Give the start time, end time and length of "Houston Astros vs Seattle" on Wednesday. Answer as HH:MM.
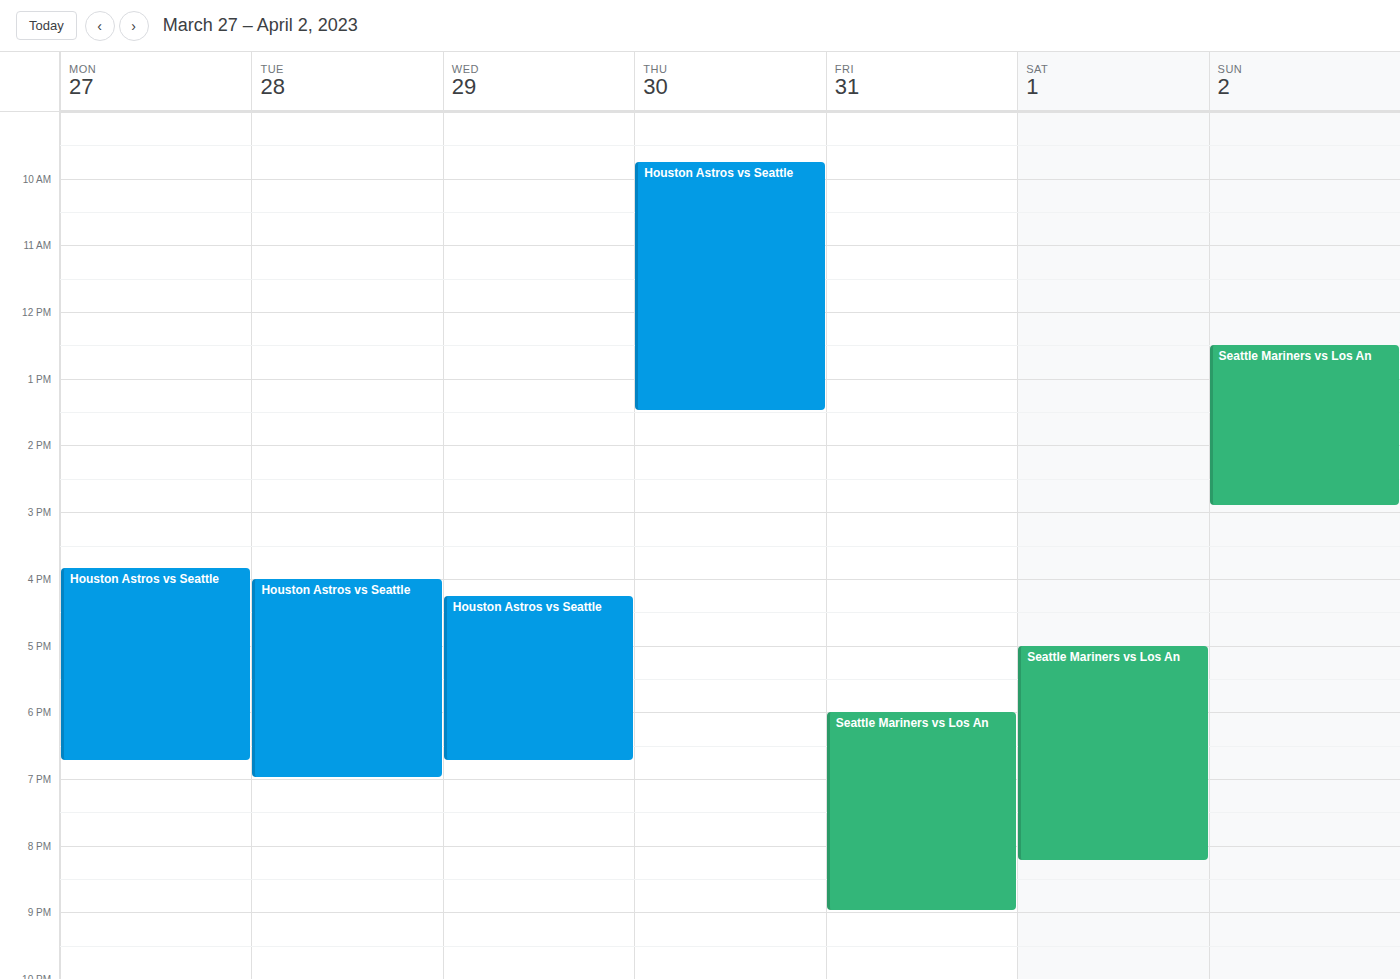
16:15 to 18:45, 2 hours 30 minutes